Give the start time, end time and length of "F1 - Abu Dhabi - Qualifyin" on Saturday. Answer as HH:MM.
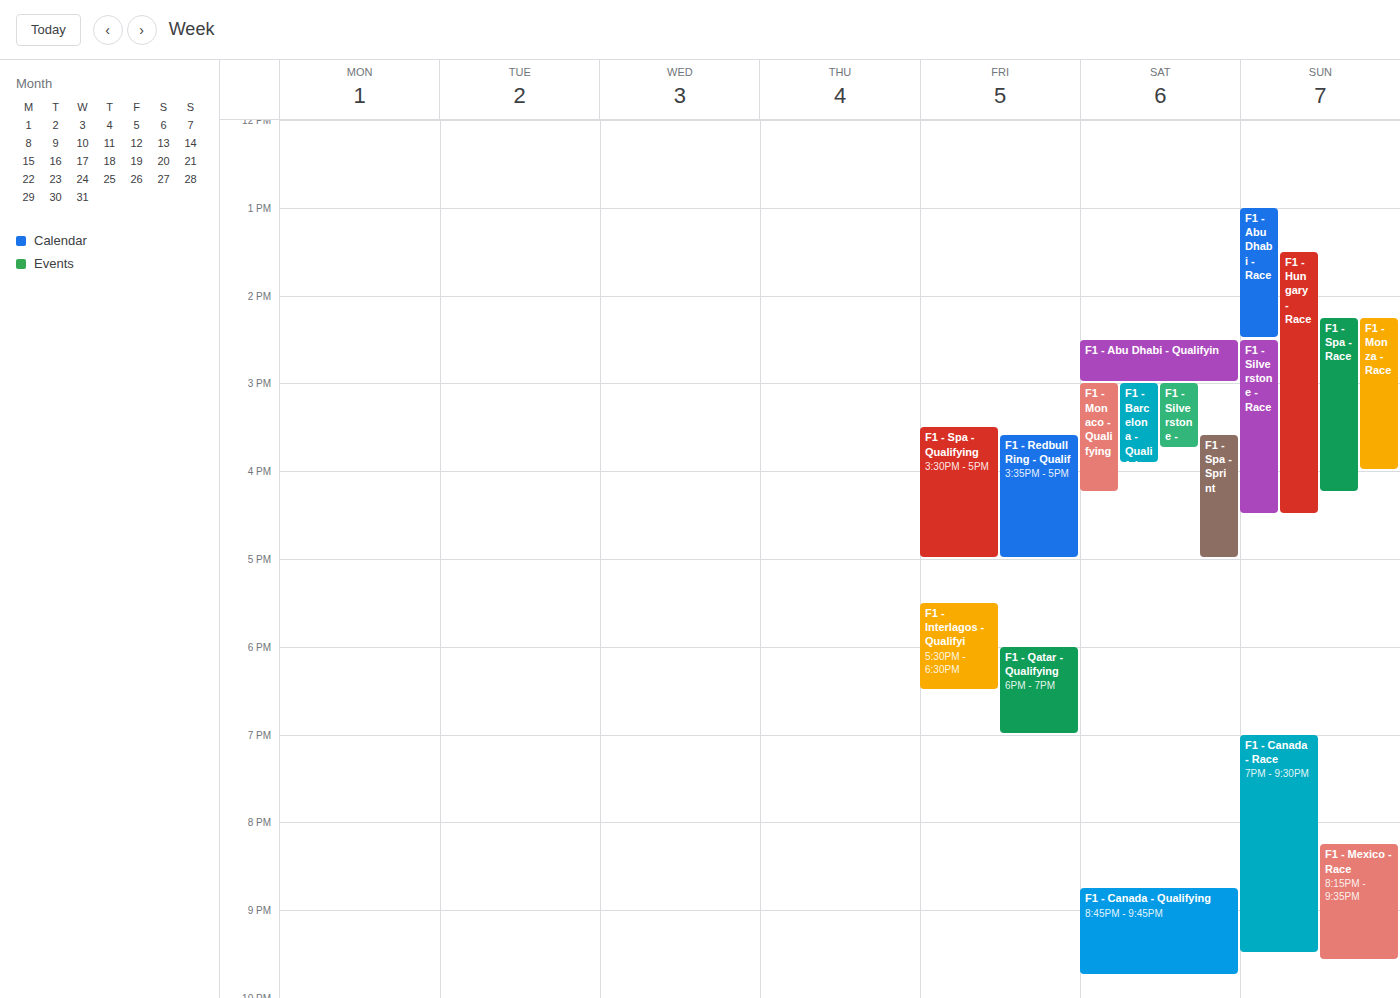
14:30 to 15:00, 30 minutes